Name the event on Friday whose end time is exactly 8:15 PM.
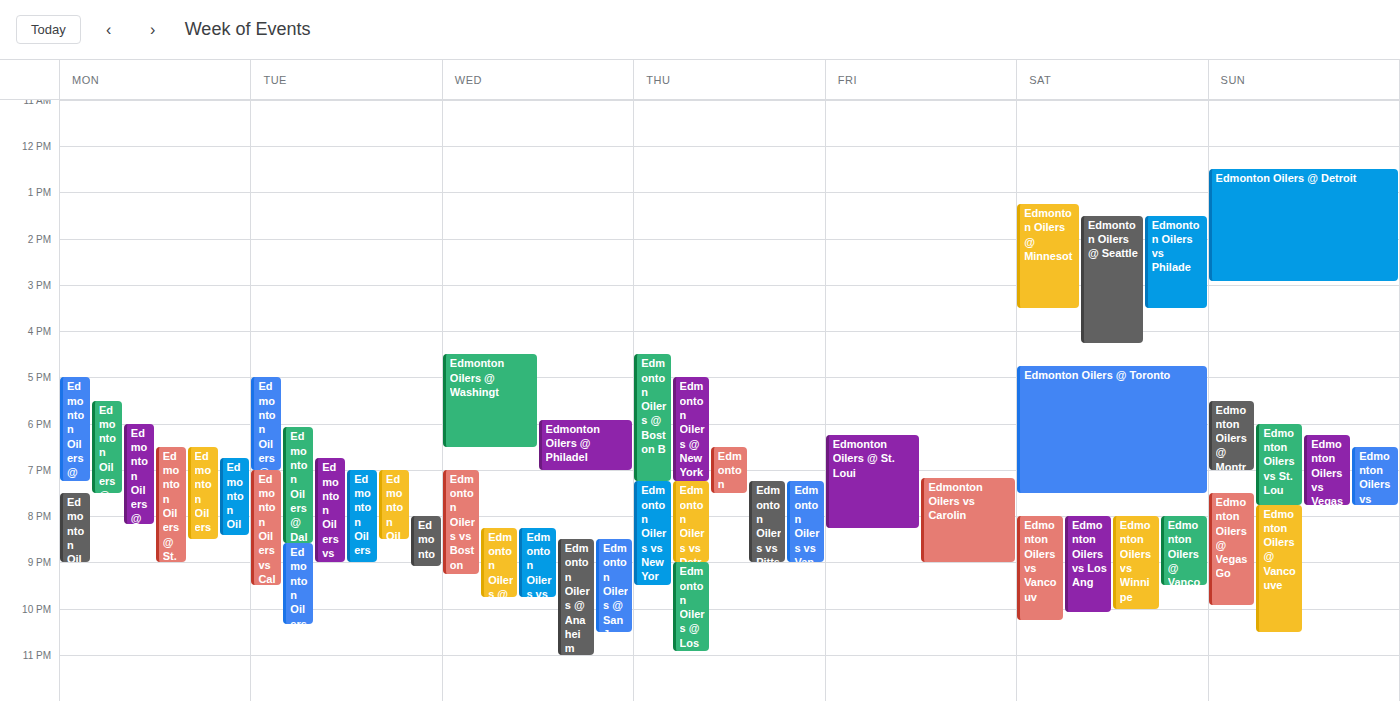
"Edmonton Oilers @ St. Loui"